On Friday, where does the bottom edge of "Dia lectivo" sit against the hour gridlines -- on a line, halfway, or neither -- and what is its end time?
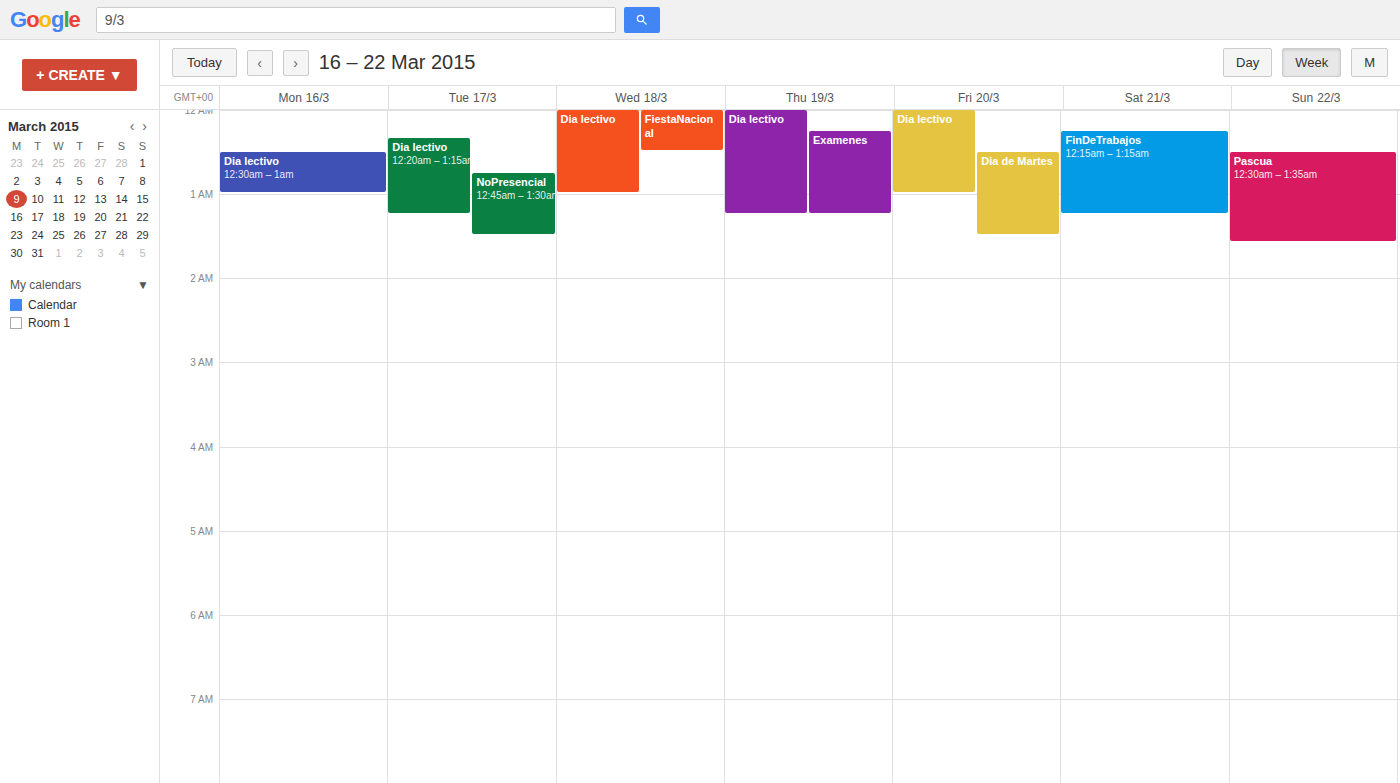
01:00 -- exactly on the 01:00 line.